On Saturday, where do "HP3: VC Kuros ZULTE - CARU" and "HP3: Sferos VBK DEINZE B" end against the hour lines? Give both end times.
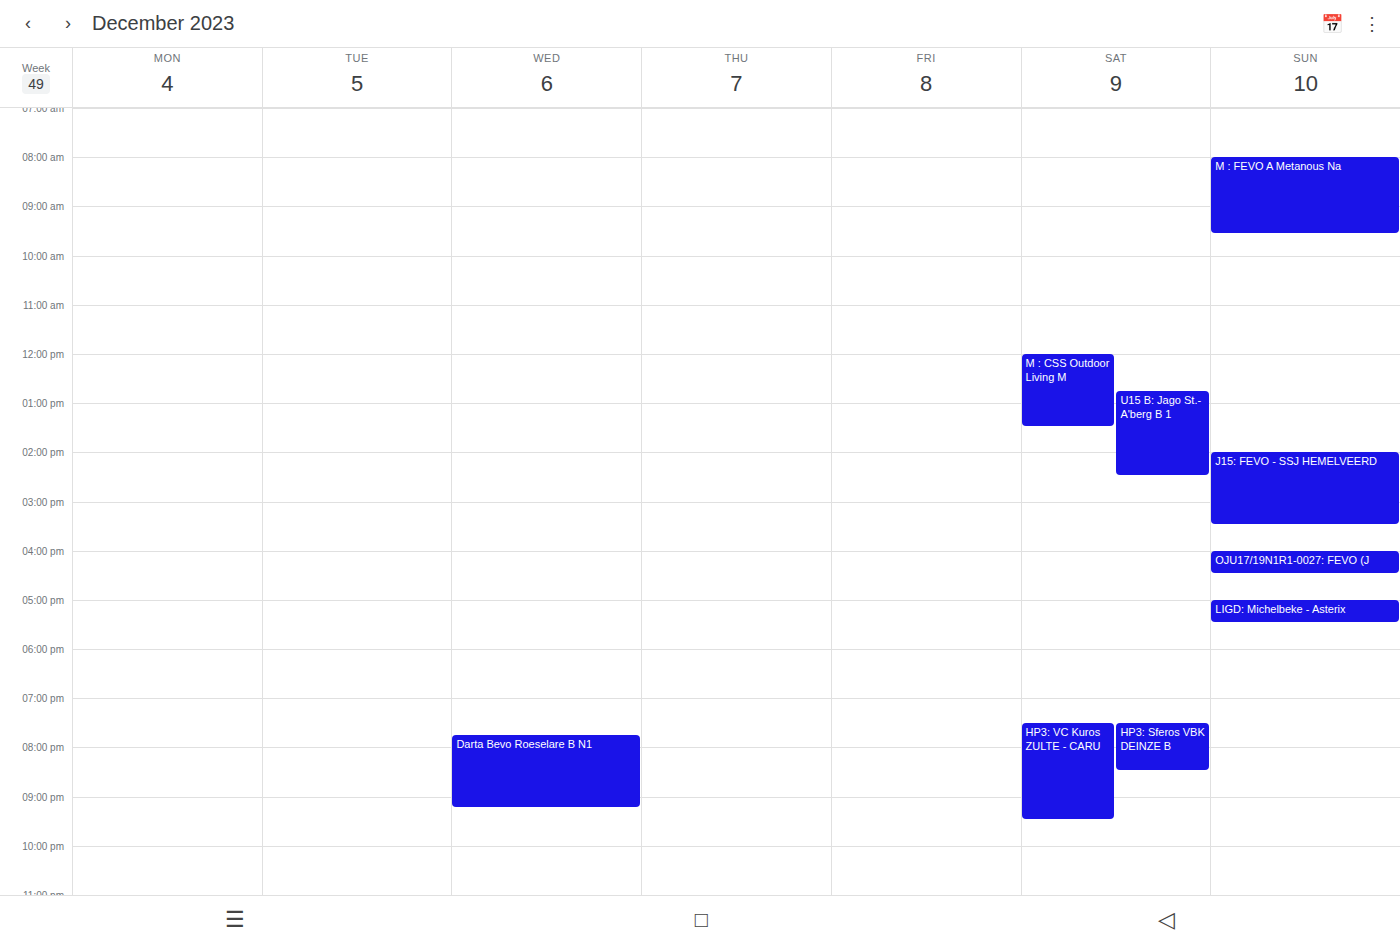
"HP3: VC Kuros ZULTE - CARU": 21:30, halfway between the 21:00 and 22:00 lines. "HP3: Sferos VBK DEINZE B": 20:30, halfway between the 20:00 and 21:00 lines.